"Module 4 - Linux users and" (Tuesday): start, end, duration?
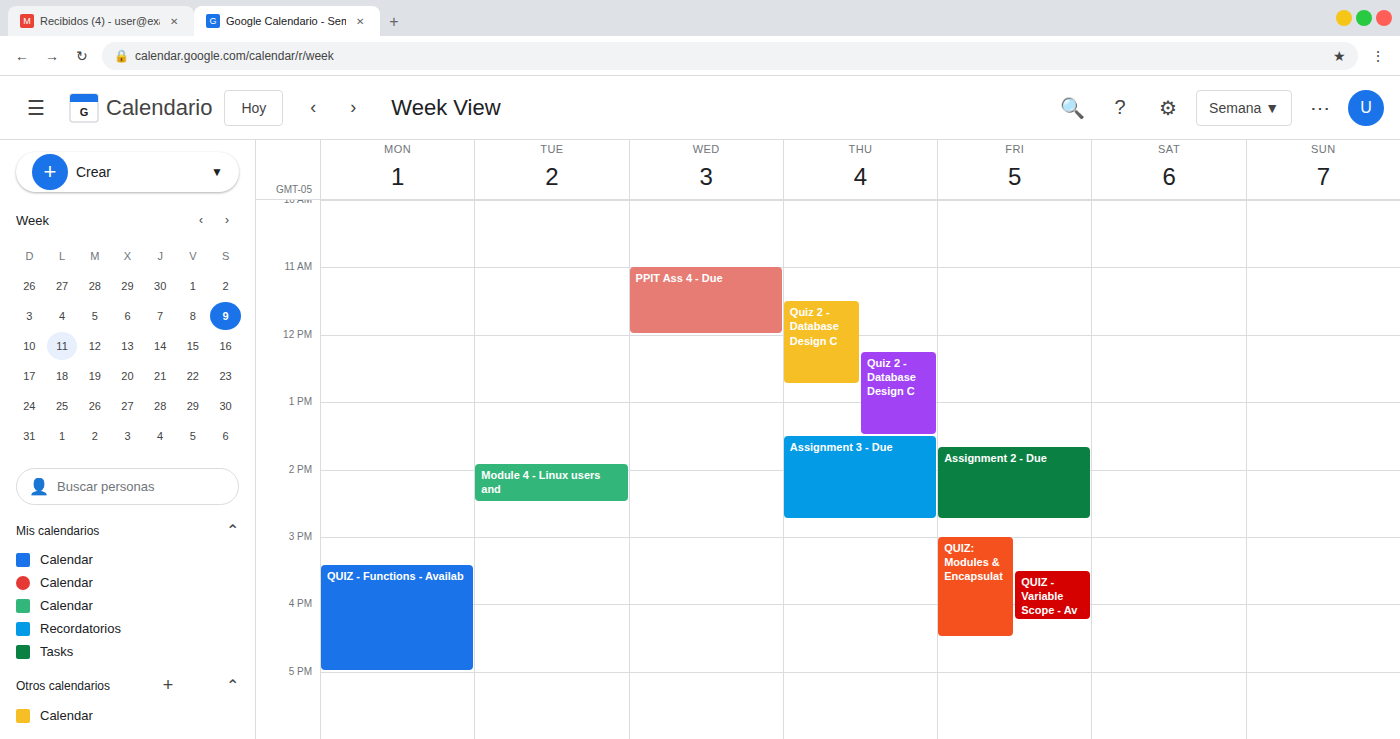
1:55 PM to 2:30 PM, 35 minutes